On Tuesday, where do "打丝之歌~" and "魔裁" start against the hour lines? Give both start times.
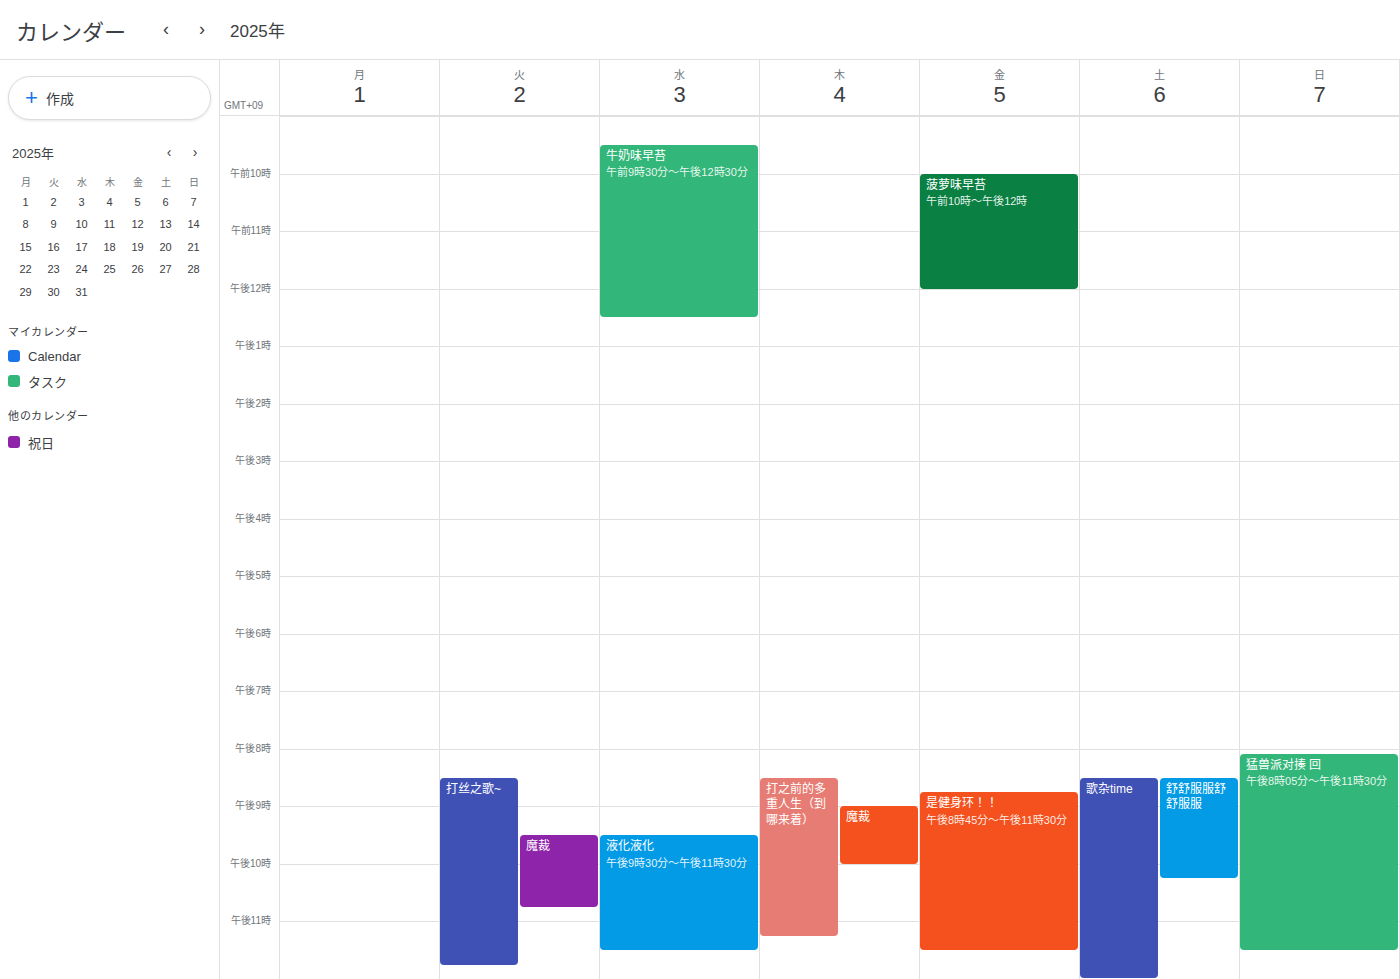
"打丝之歌~": 8:30 PM, halfway between the 8 PM and 9 PM lines. "魔裁": 9:30 PM, halfway between the 9 PM and 10 PM lines.